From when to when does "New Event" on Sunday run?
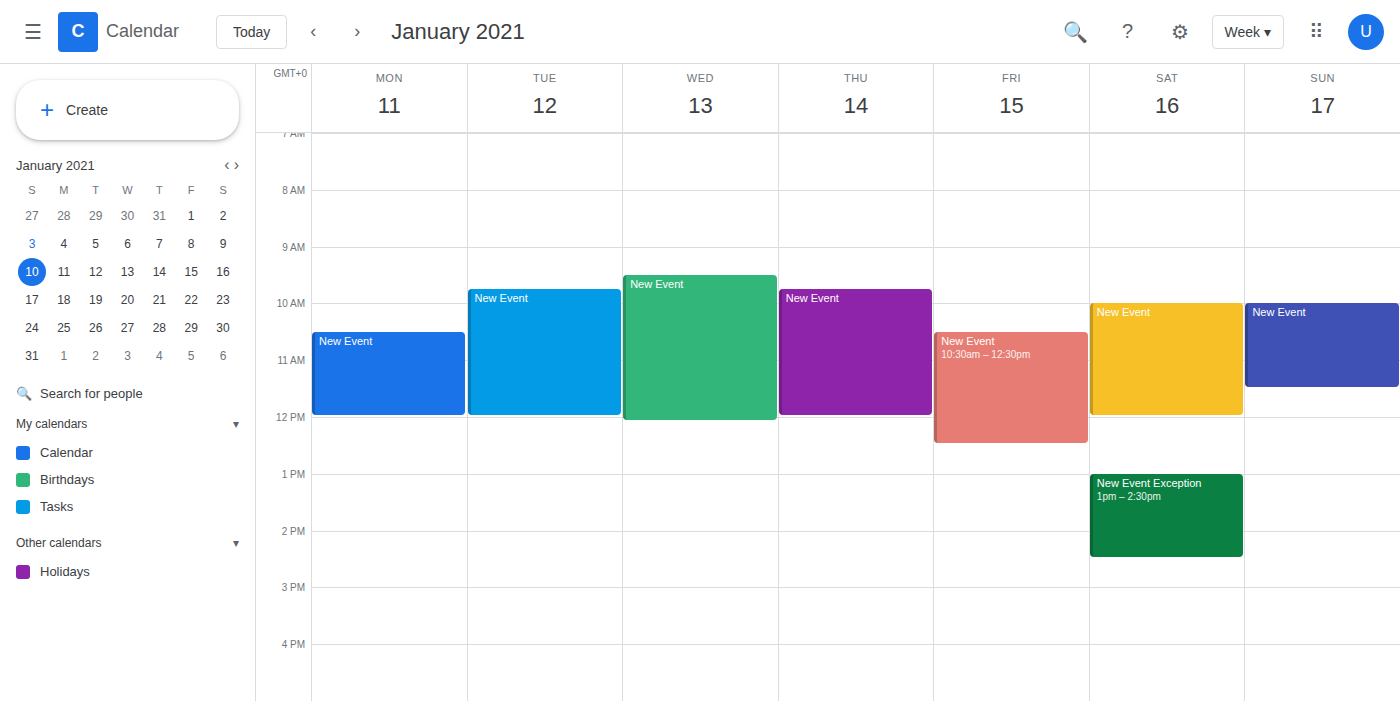
10:00 AM to 11:30 AM